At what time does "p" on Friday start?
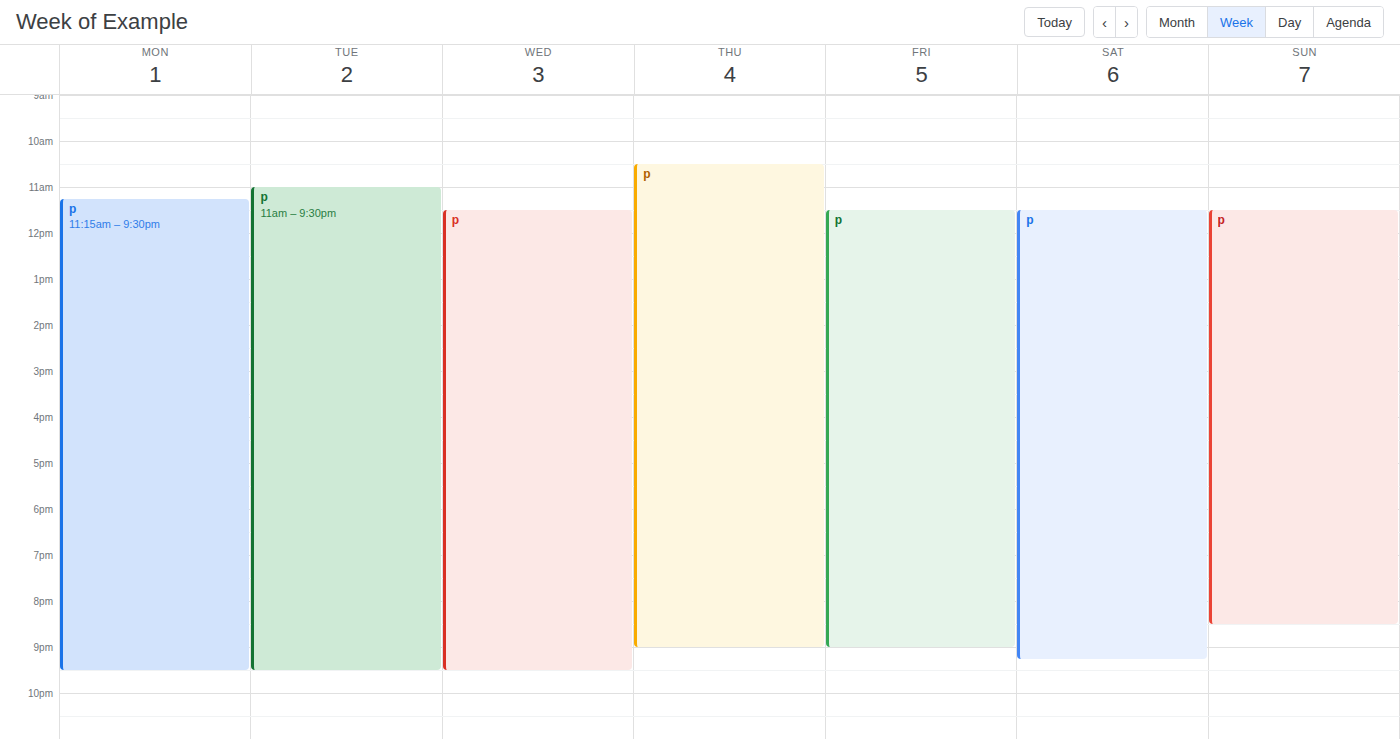
11:30